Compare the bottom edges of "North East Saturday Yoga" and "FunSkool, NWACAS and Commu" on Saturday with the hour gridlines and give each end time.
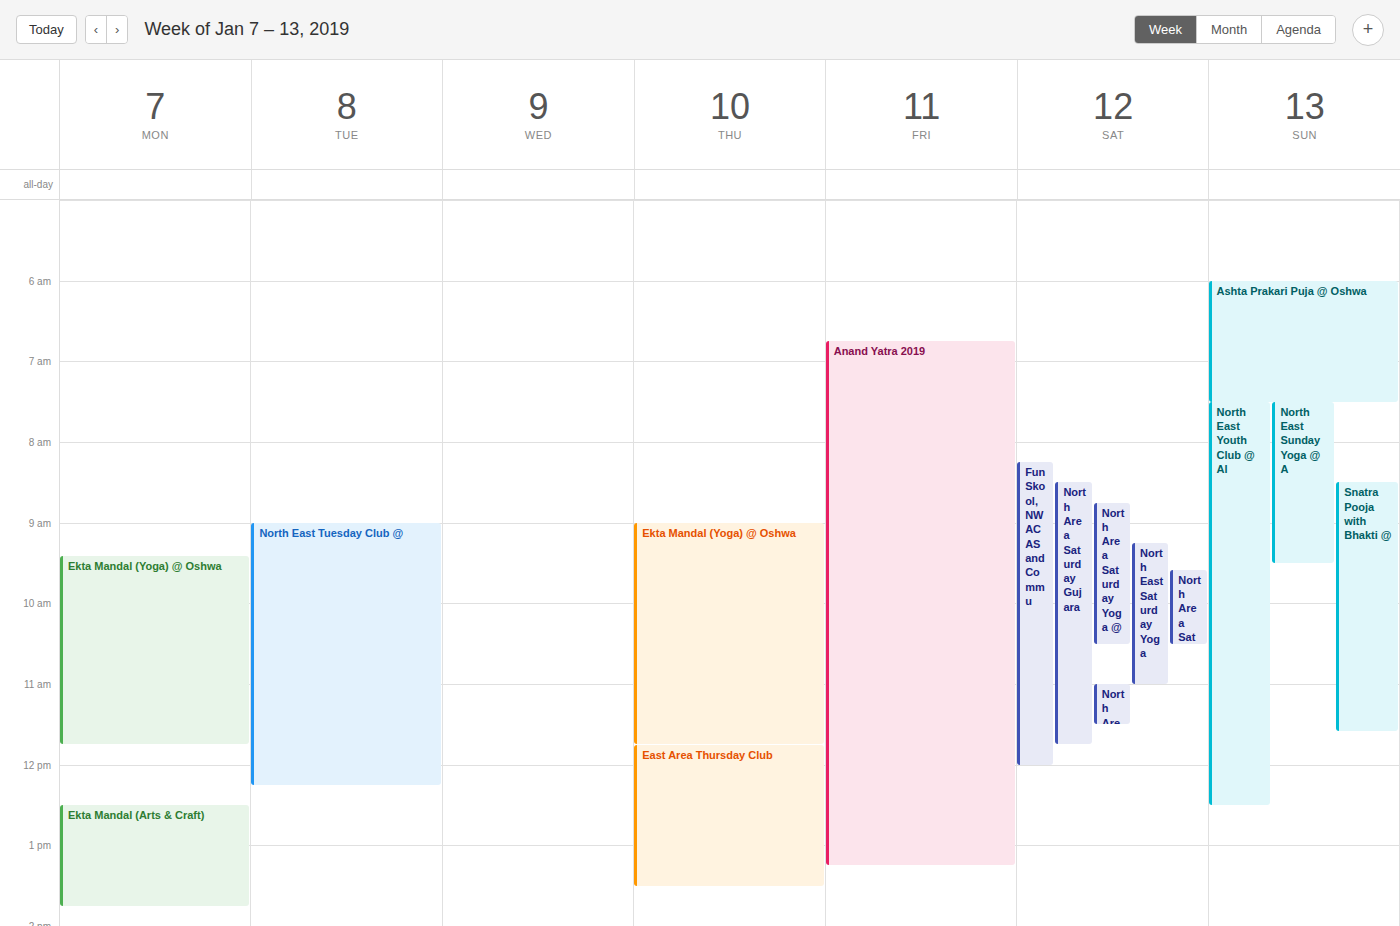
"North East Saturday Yoga": 11:00 AM, exactly on the 11 AM line. "FunSkool, NWACAS and Commu": 12:00 PM, exactly on the 12 PM line.